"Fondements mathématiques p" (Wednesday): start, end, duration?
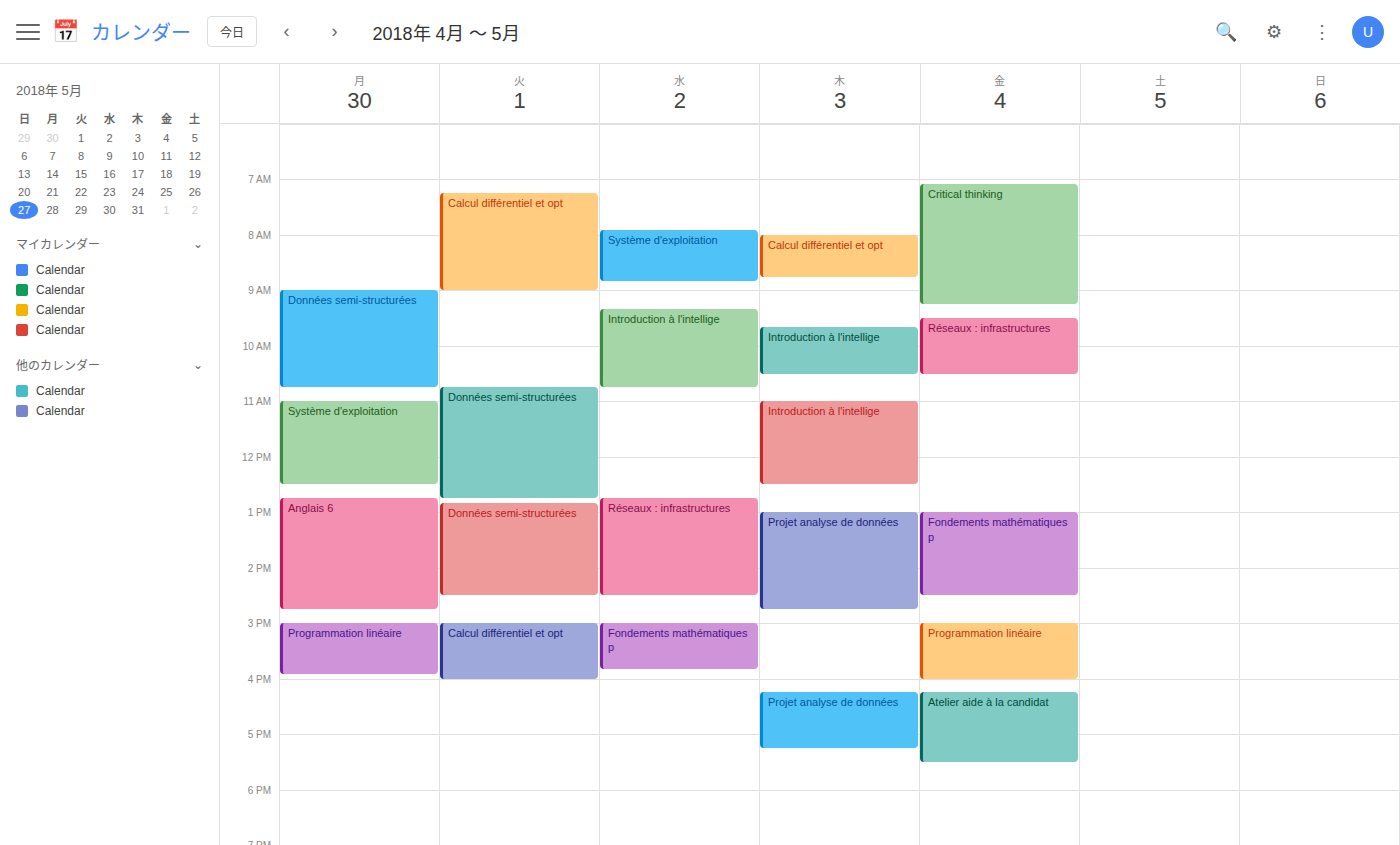
3:00 PM to 3:50 PM, 50 minutes